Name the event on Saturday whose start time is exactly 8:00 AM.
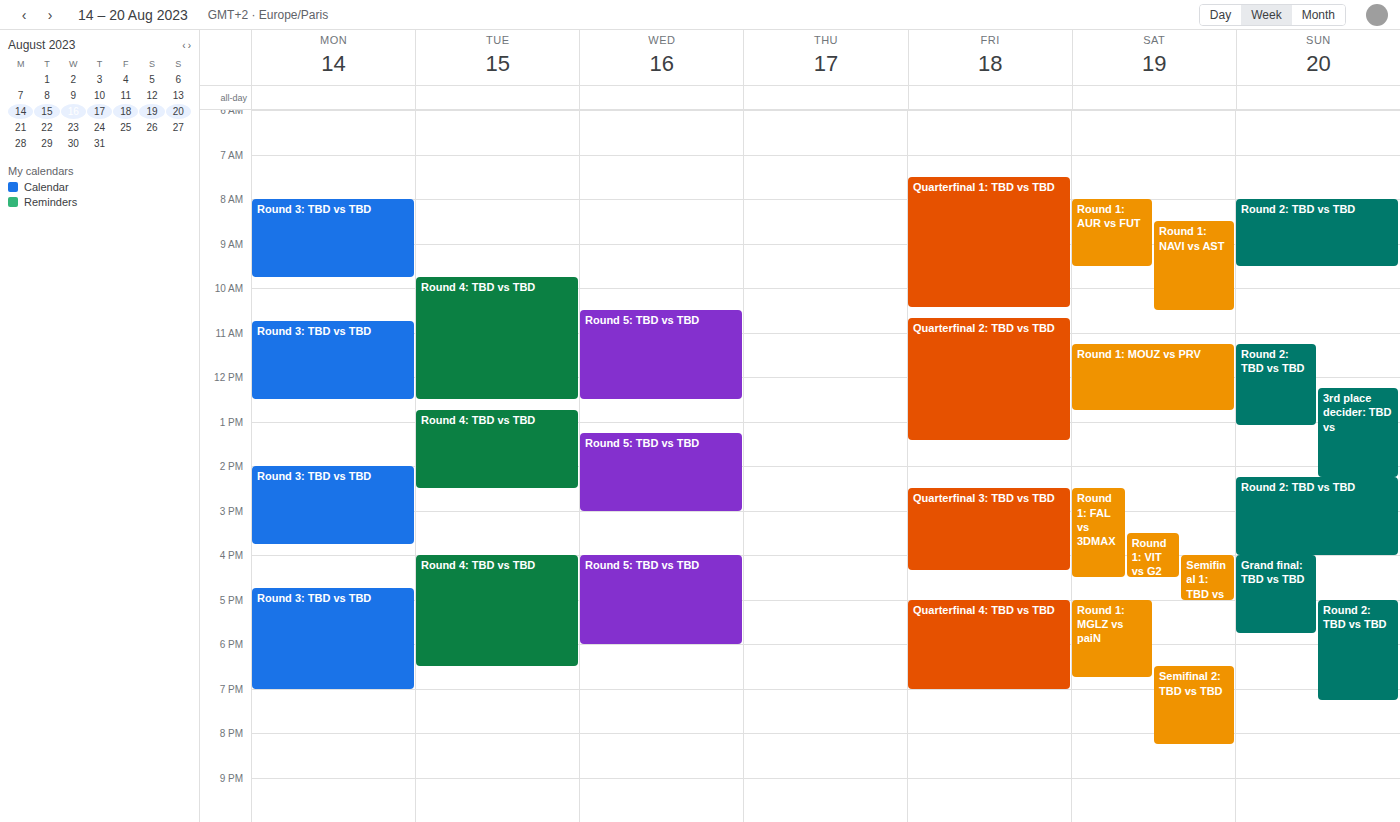
"Round 1: AUR vs FUT"